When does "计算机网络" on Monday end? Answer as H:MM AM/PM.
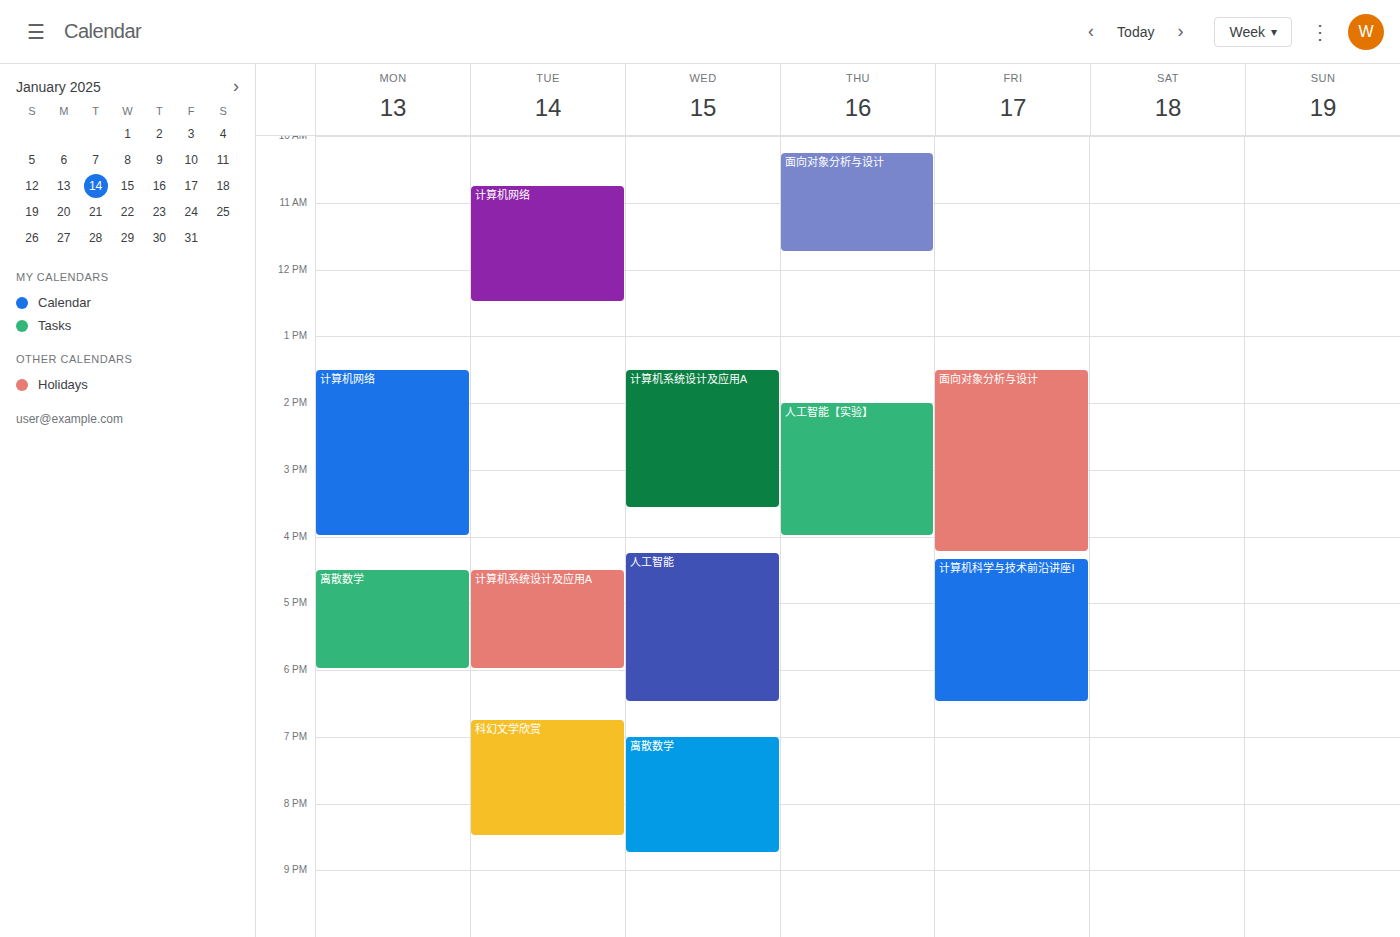
4:00 PM